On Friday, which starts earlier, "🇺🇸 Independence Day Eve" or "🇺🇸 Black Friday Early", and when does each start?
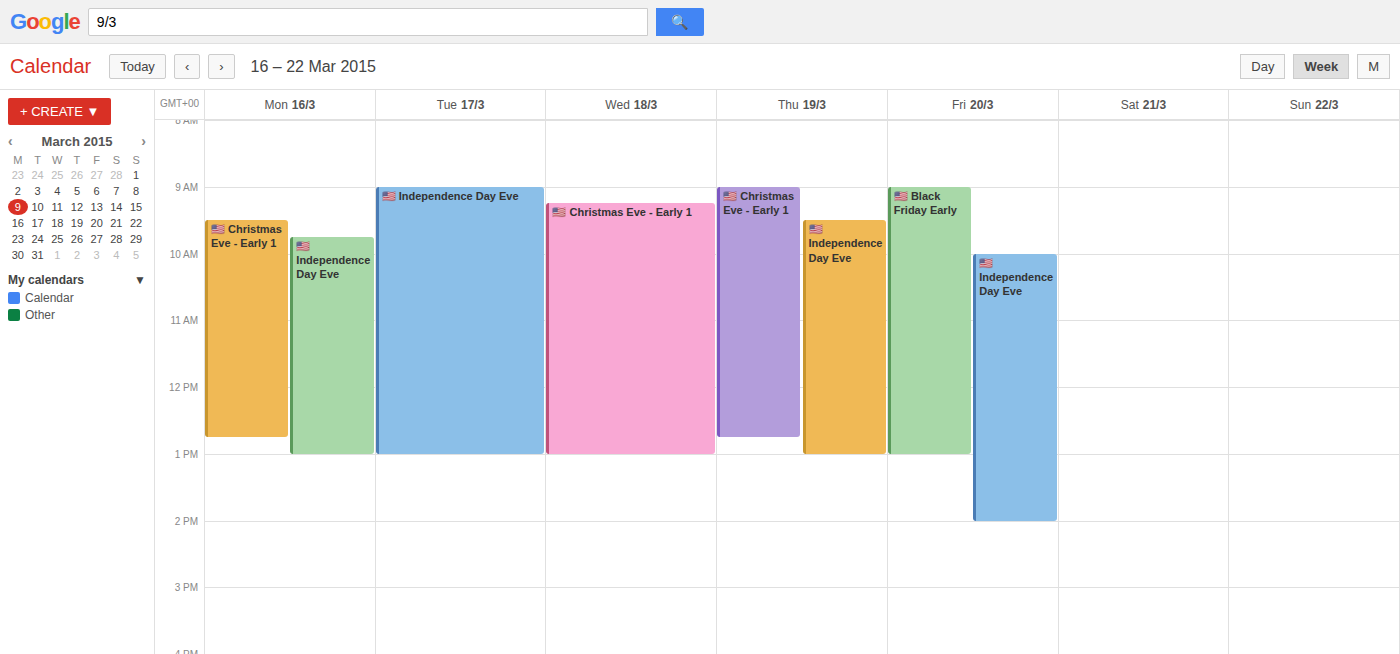
"🇺🇸 Black Friday Early" 9:00 AM; "🇺🇸 Independence Day Eve" 10:00 AM.